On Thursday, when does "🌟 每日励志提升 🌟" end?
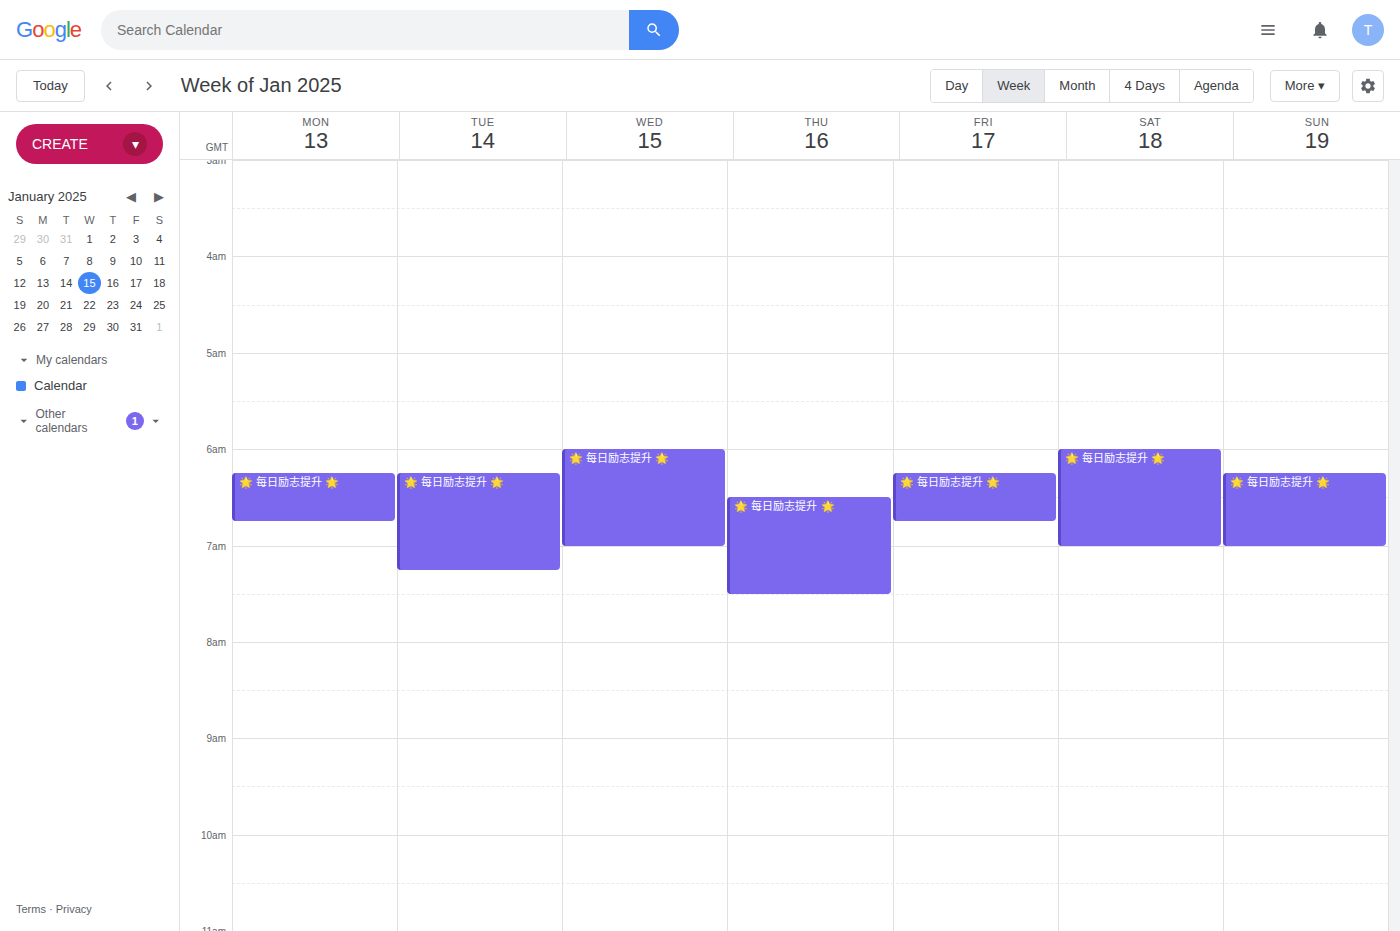
7:30 AM